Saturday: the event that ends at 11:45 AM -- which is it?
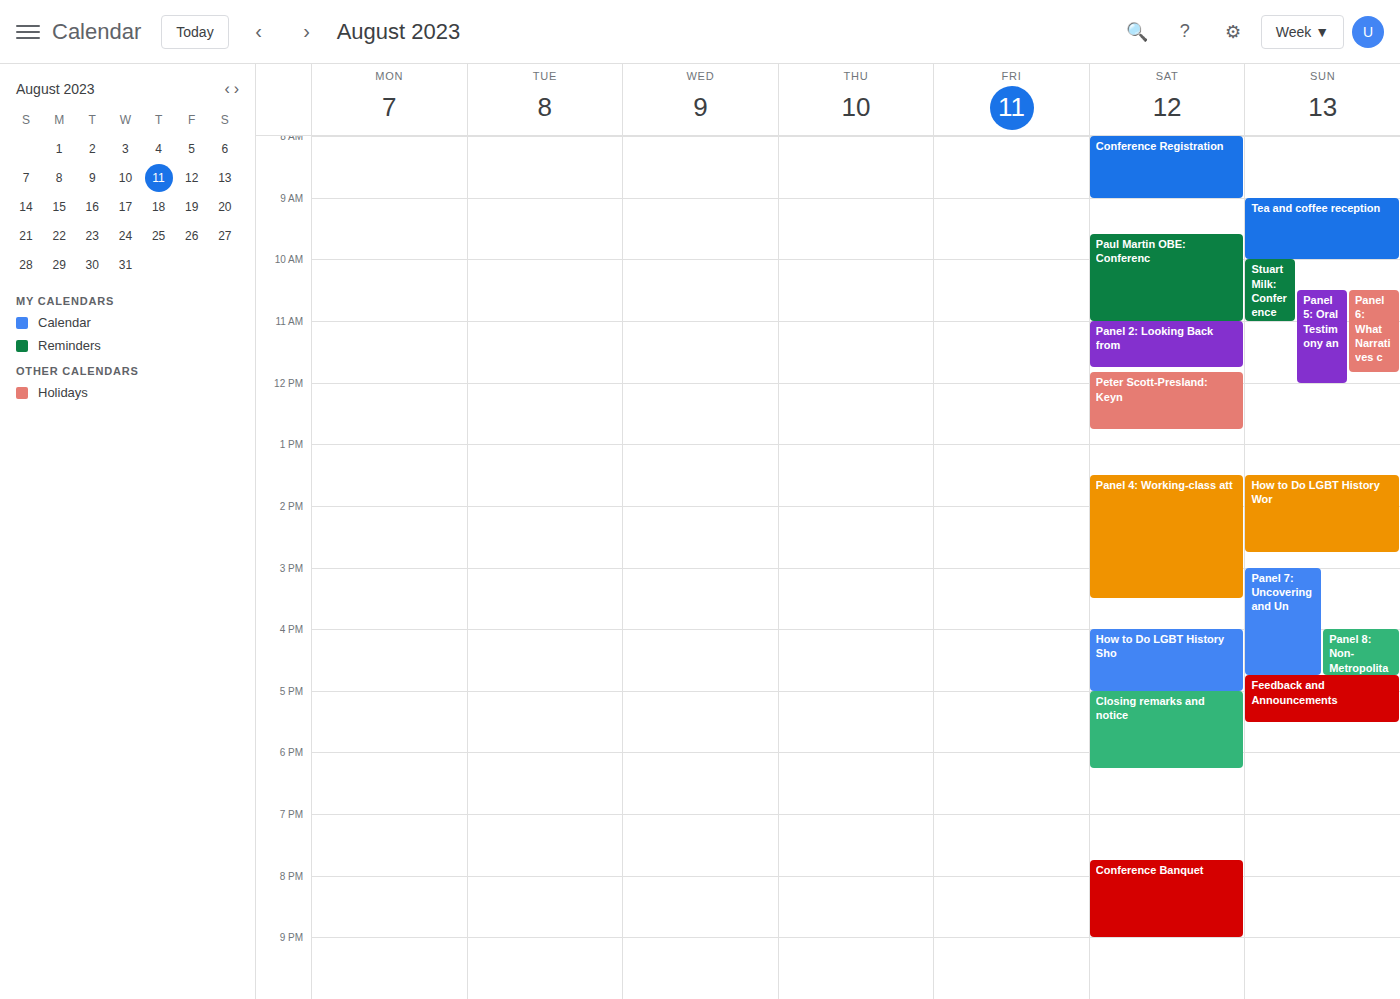
"Panel 2: Looking Back from"